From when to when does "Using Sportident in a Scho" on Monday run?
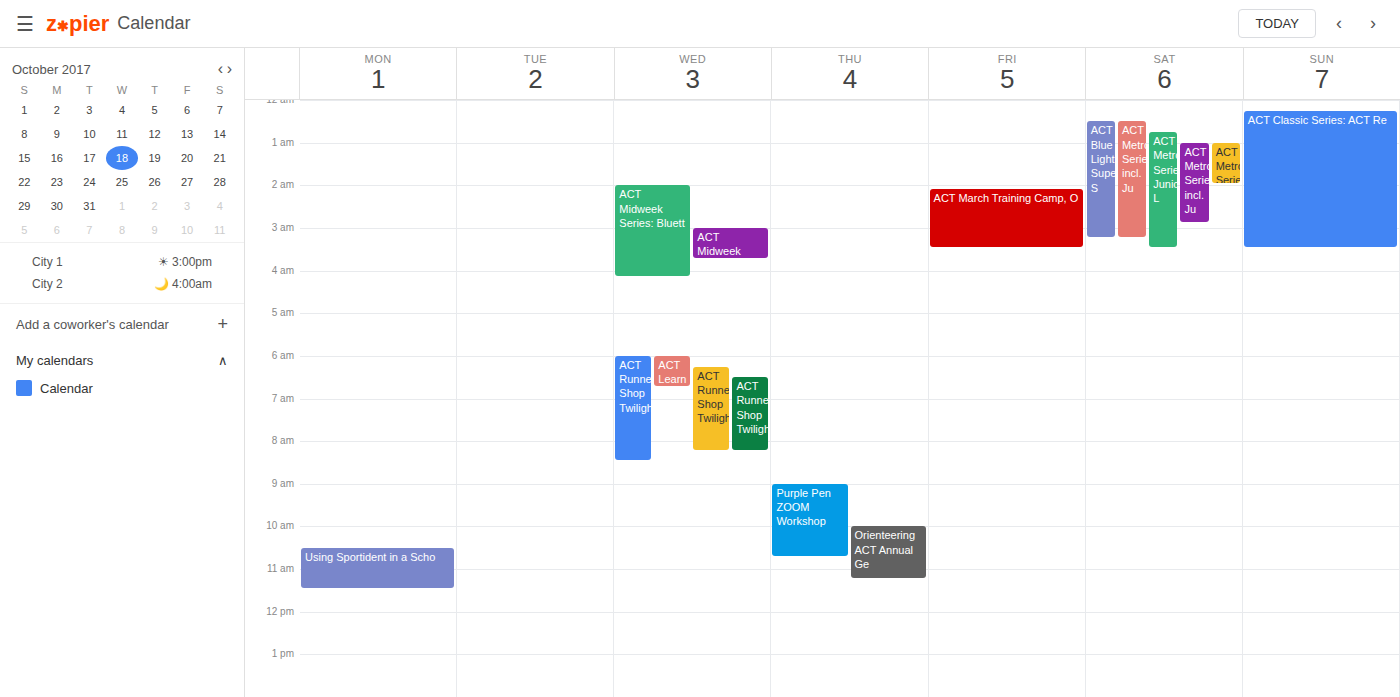
10:30 AM to 11:30 AM